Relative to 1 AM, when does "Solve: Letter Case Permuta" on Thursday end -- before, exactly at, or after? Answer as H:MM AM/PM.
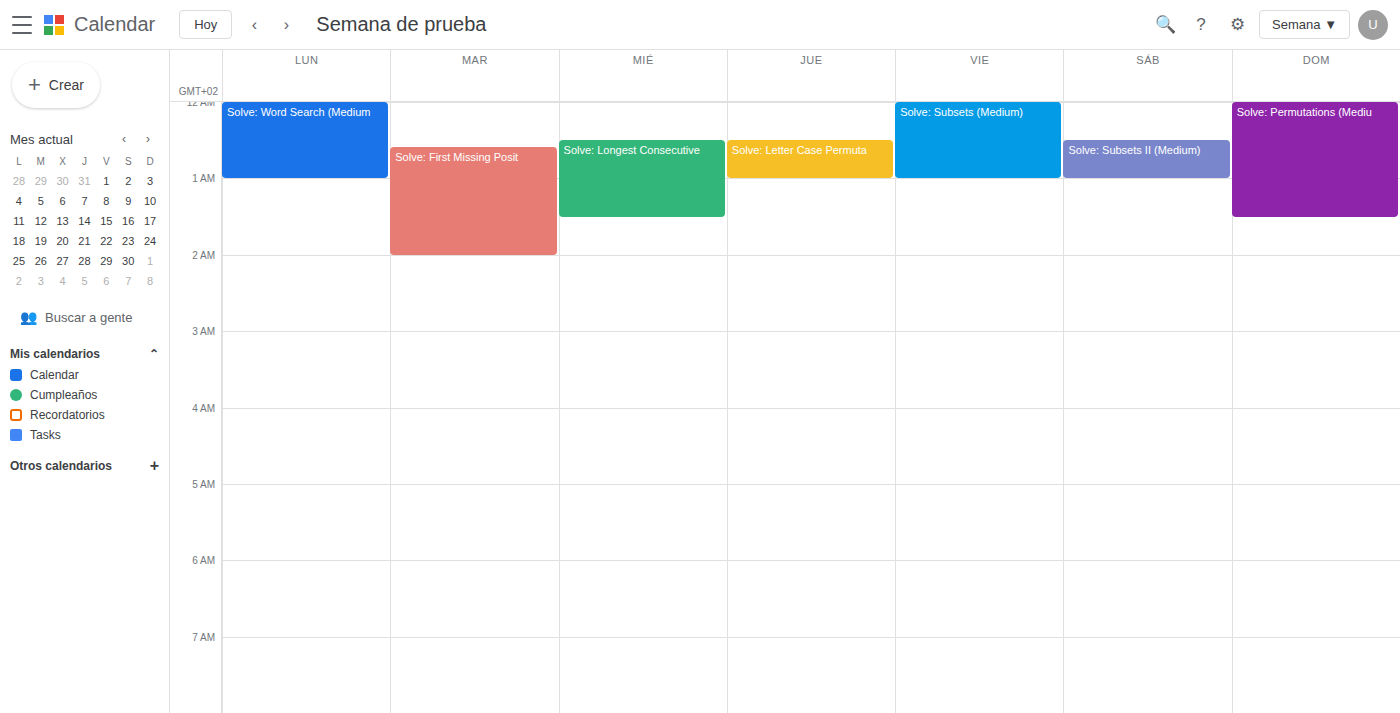
1:00 AM -- exactly at 1 AM, on the 1 AM line.